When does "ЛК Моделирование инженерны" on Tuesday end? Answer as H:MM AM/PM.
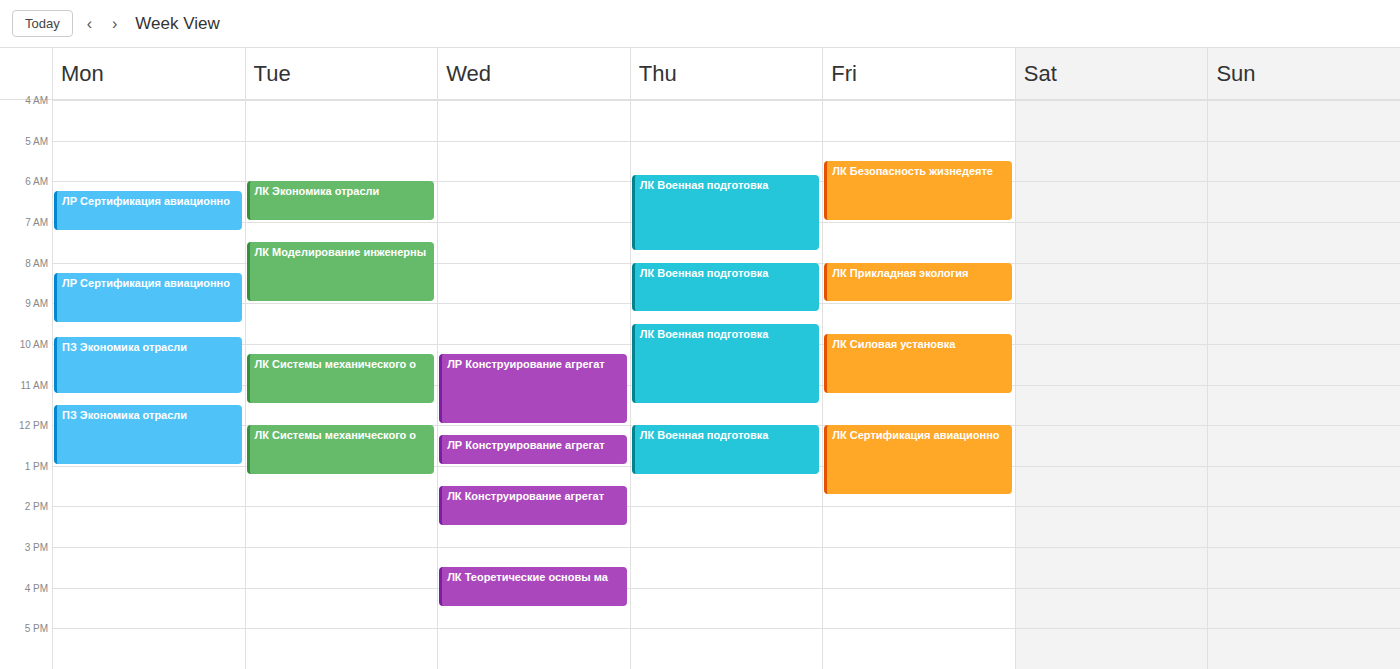
9:00 AM